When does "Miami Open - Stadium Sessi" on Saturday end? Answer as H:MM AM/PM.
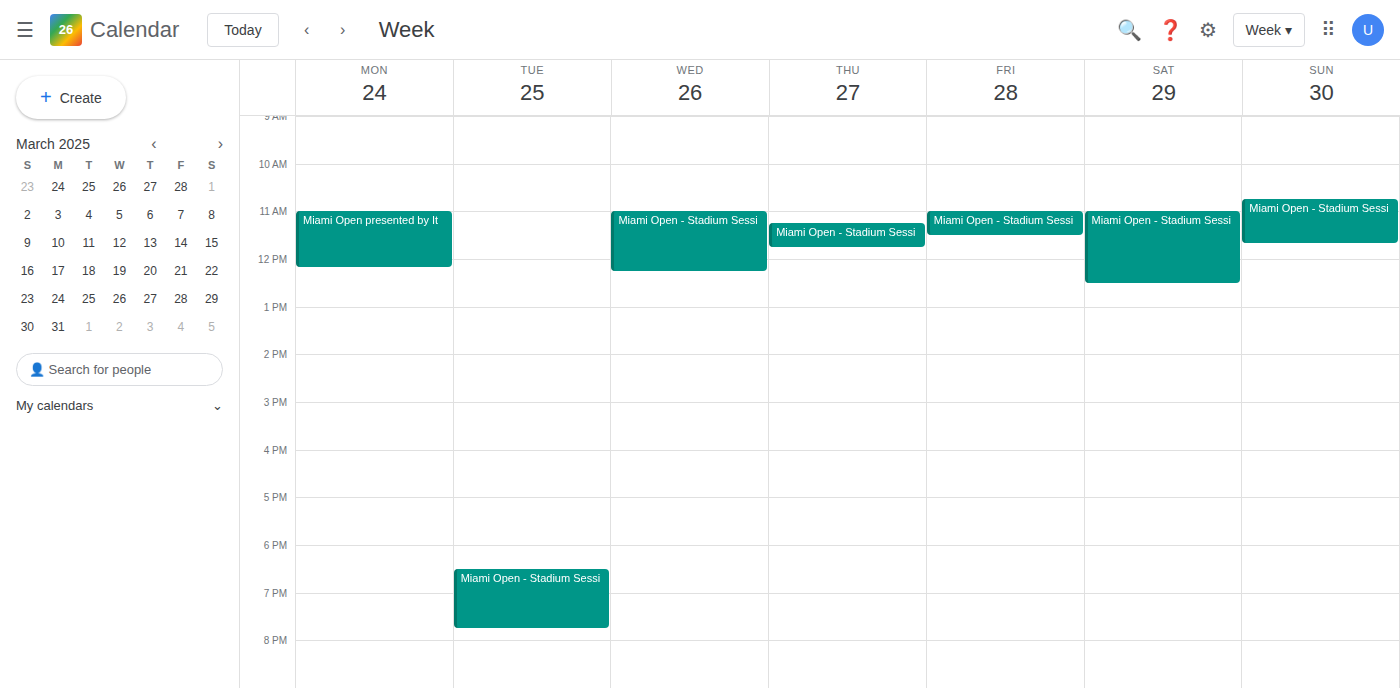
12:30 PM